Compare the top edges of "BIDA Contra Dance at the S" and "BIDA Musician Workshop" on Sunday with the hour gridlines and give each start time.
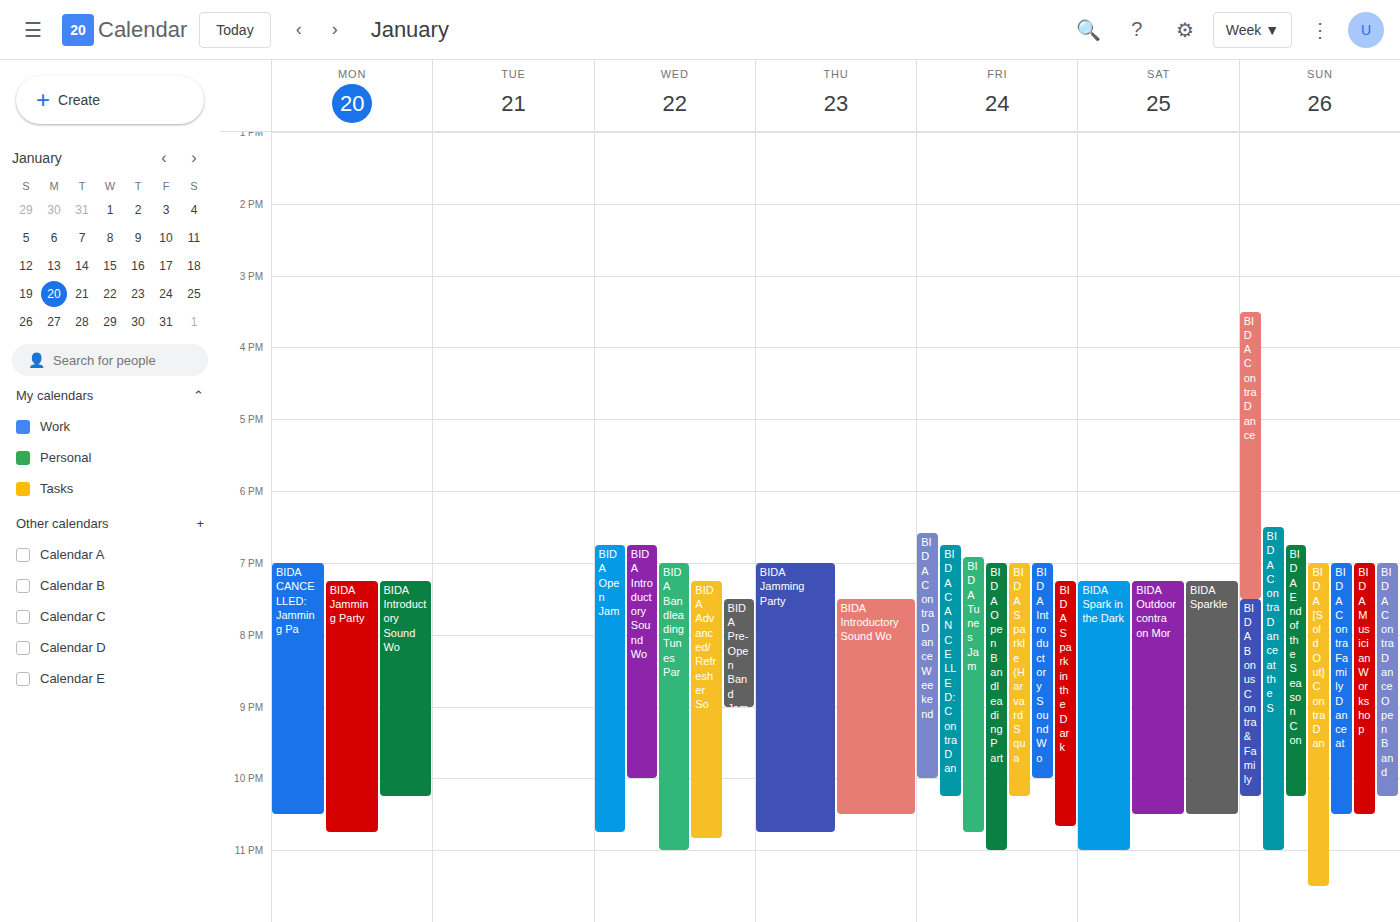
"BIDA Contra Dance at the S": 6:30 PM, halfway between the 6 PM and 7 PM lines. "BIDA Musician Workshop": 7:00 PM, exactly on the 7 PM line.